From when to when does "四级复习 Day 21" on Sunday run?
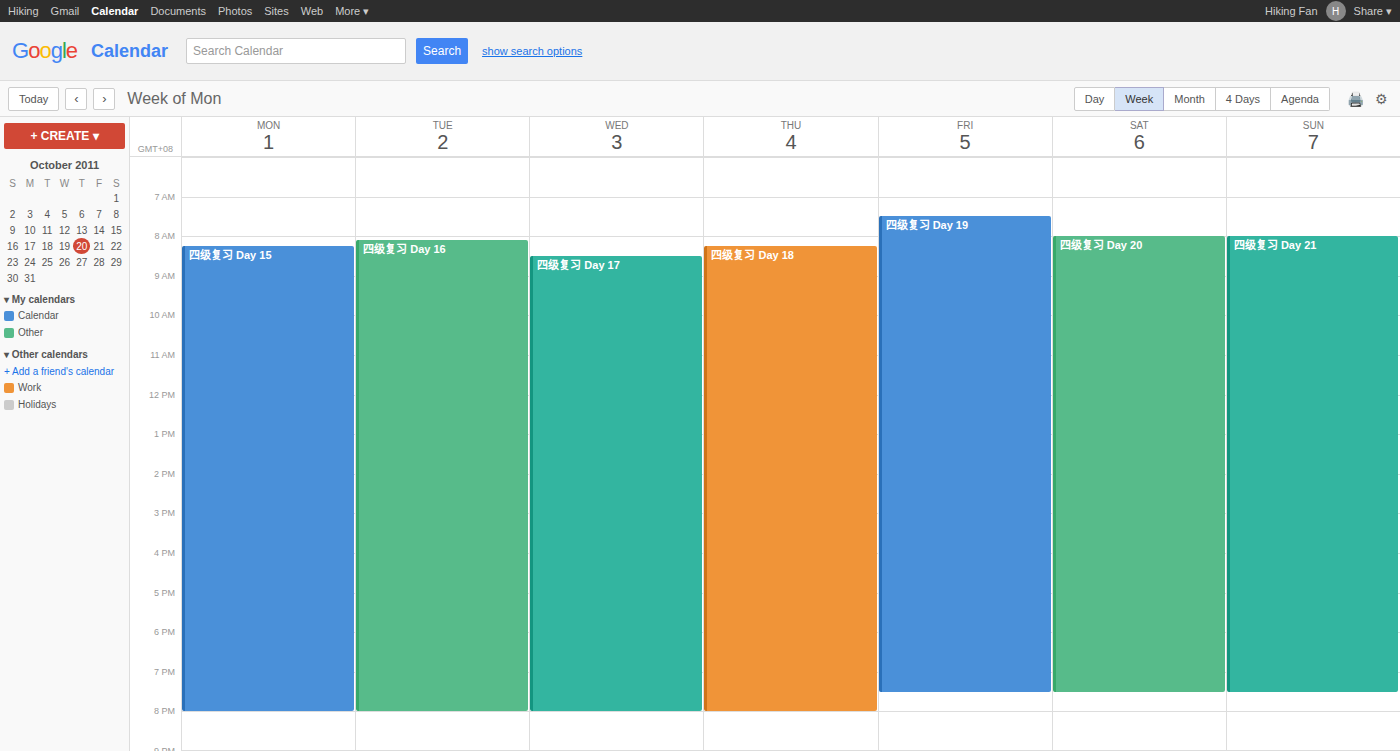
8:00 AM to 7:30 PM